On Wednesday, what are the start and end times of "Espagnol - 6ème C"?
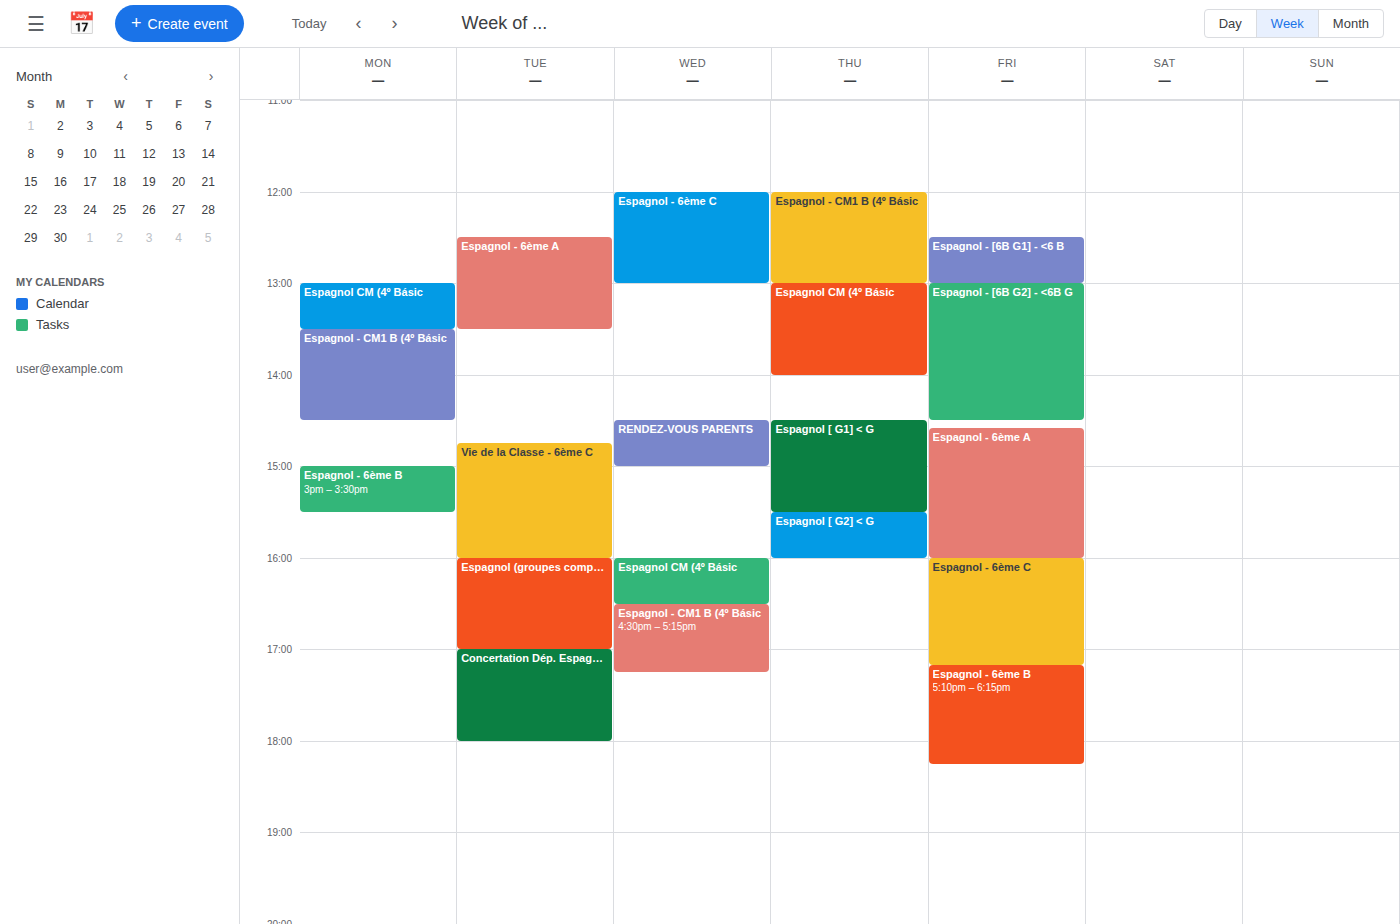
12:00 to 13:00